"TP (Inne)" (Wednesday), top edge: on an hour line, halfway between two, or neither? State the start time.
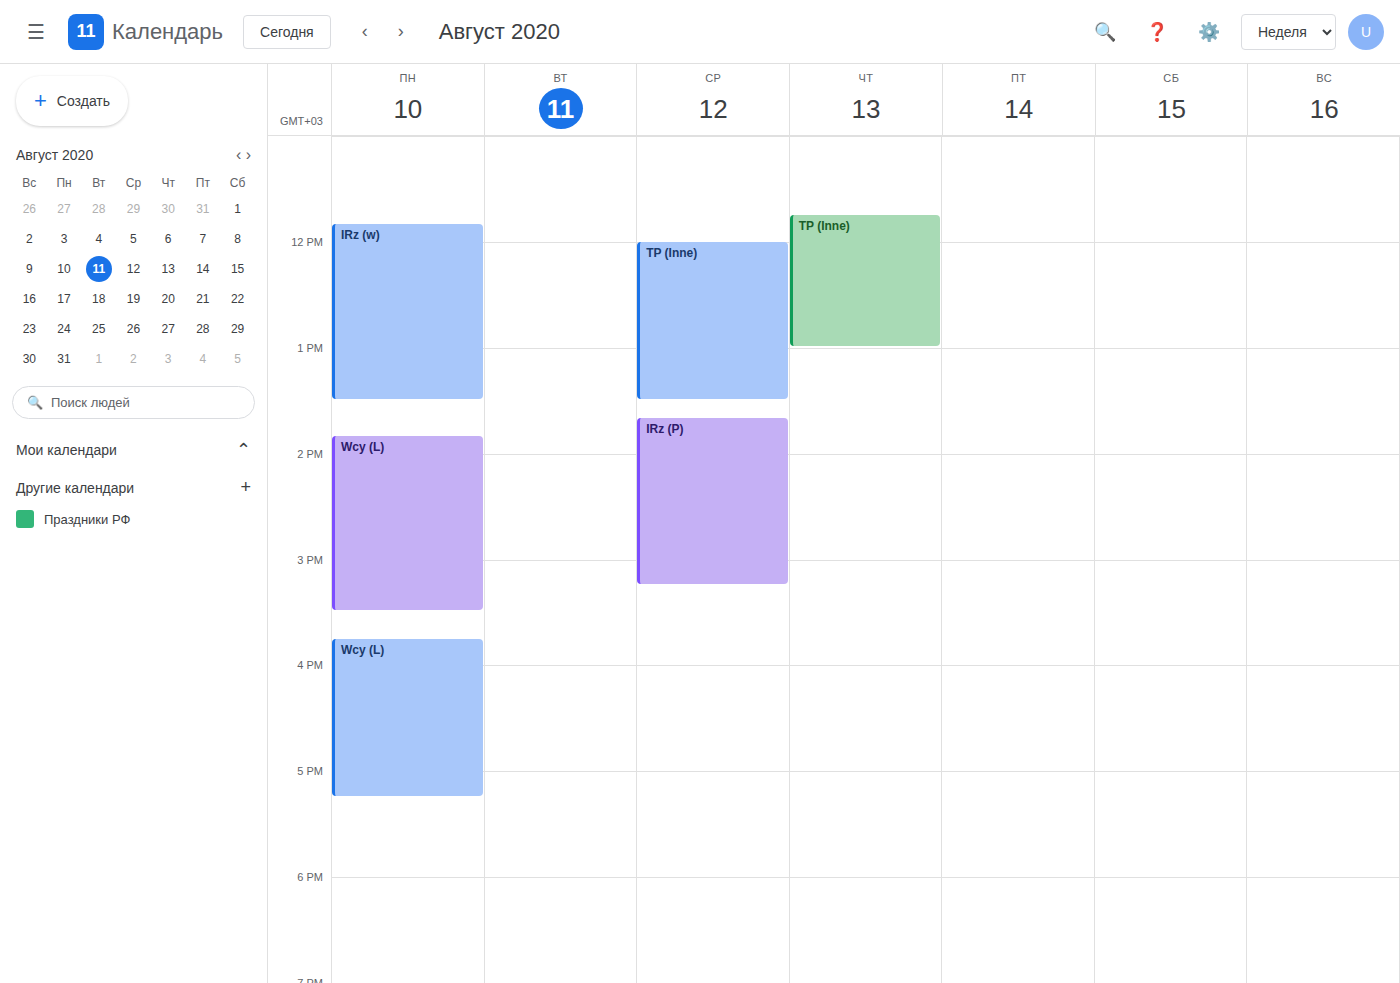
12:00 -- exactly on the 12:00 line.